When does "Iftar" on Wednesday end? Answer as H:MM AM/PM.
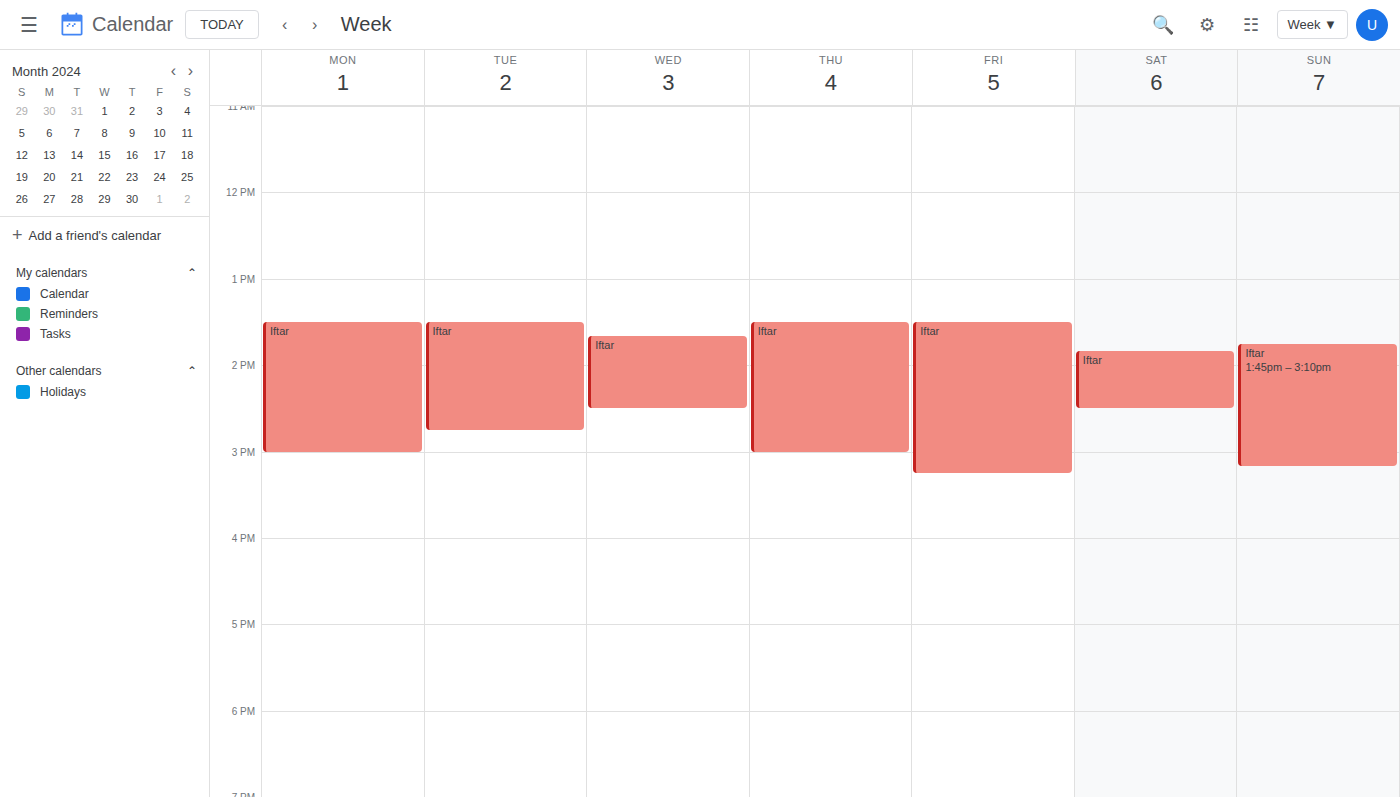
2:30 PM